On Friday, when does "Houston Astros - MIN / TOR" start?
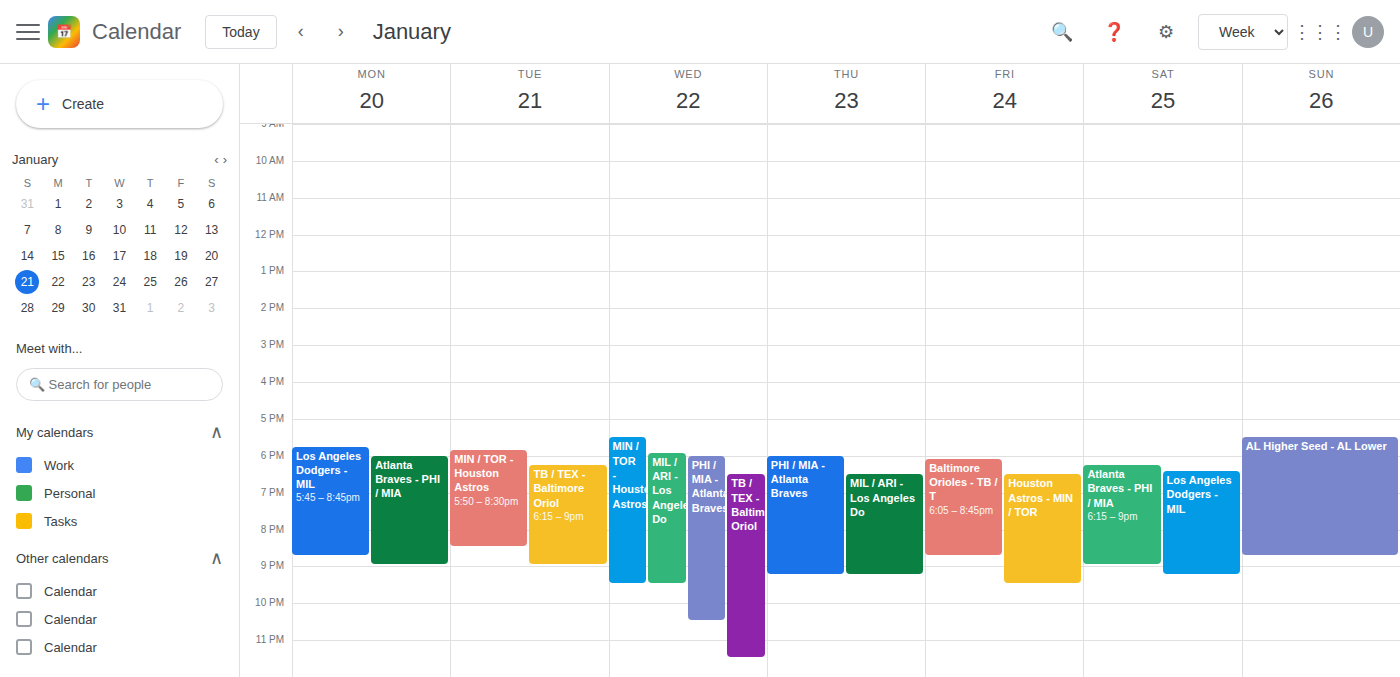
6:30 PM